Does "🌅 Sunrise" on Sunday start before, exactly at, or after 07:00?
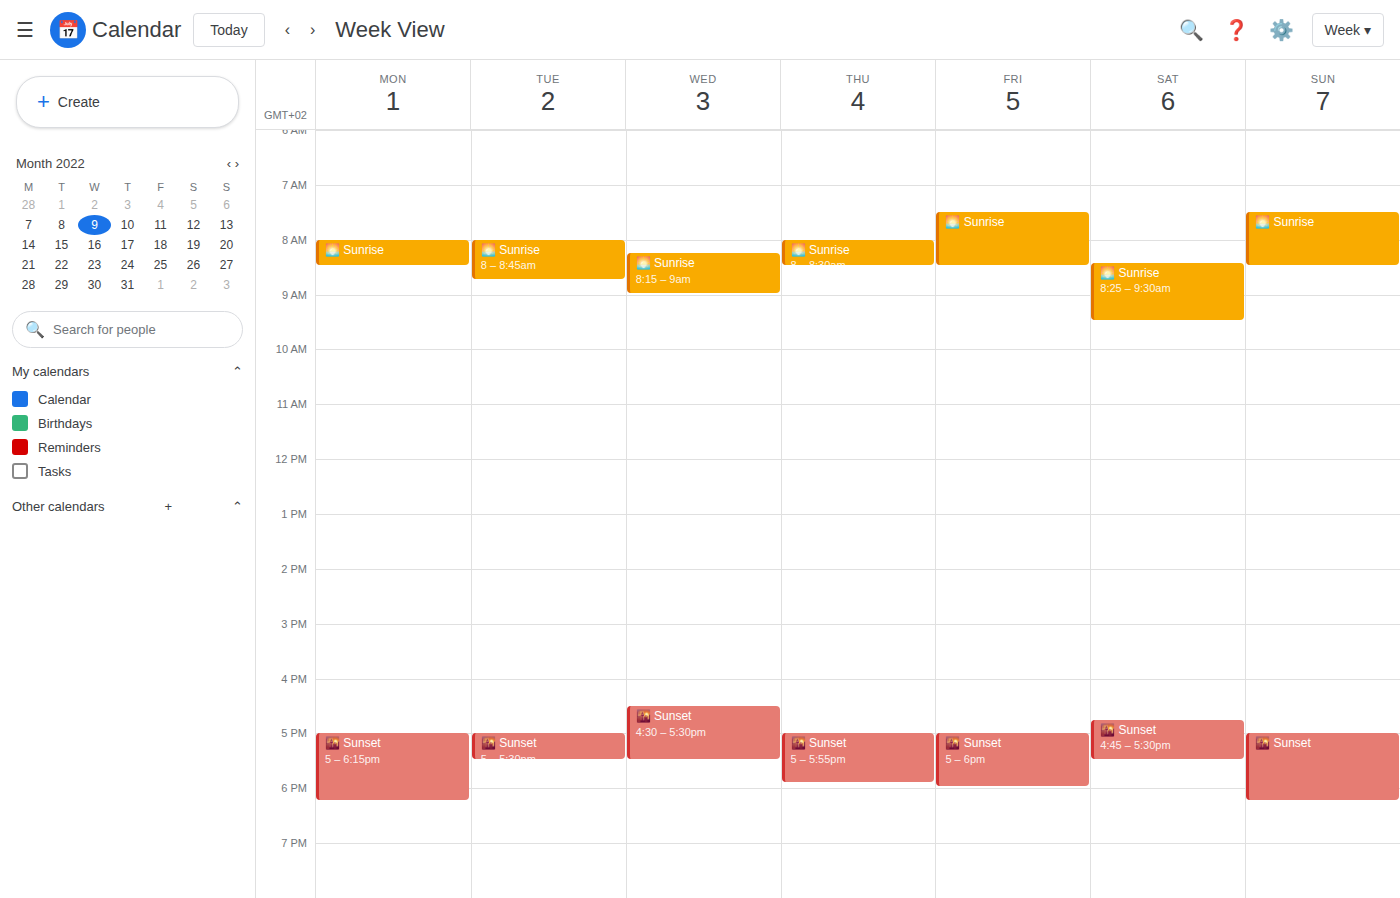
07:30 -- after 07:00, 30 minutes below the 07:00 line.